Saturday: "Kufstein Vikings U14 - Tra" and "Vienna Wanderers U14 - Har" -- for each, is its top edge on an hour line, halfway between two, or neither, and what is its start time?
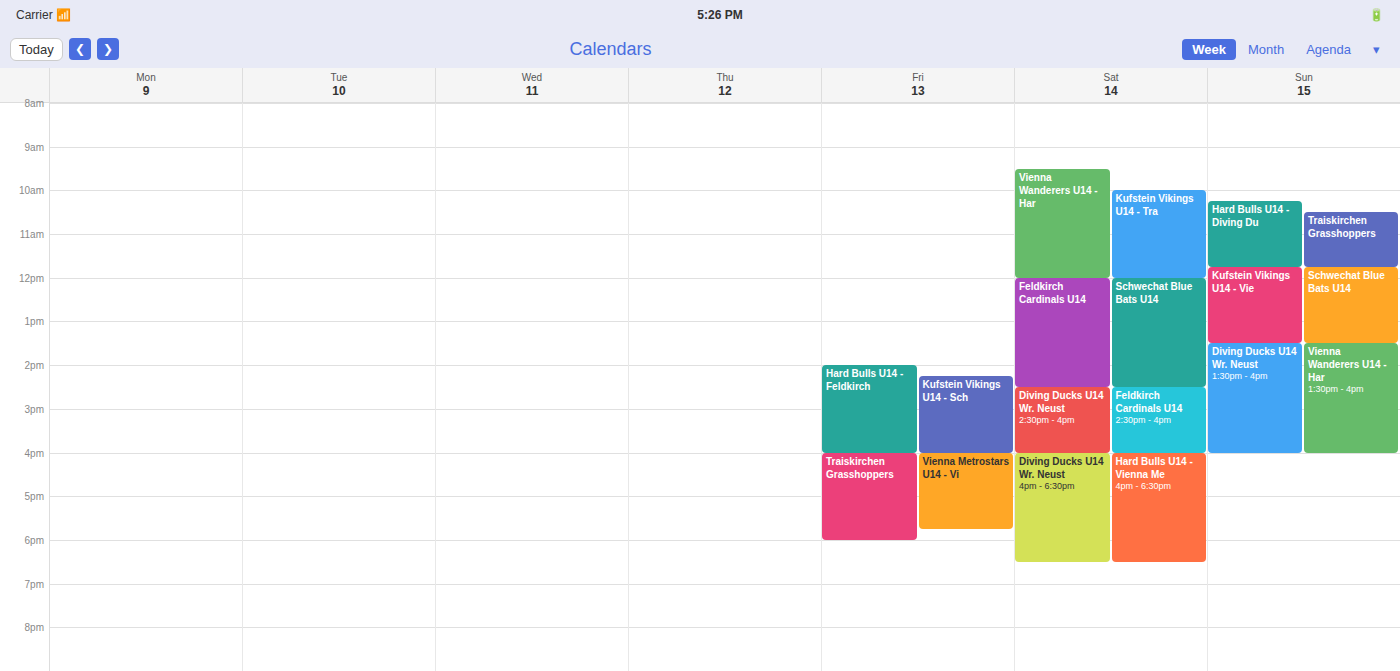
"Kufstein Vikings U14 - Tra": 10:00 AM, exactly on the 10 AM line. "Vienna Wanderers U14 - Har": 9:30 AM, halfway between the 9 AM and 10 AM lines.